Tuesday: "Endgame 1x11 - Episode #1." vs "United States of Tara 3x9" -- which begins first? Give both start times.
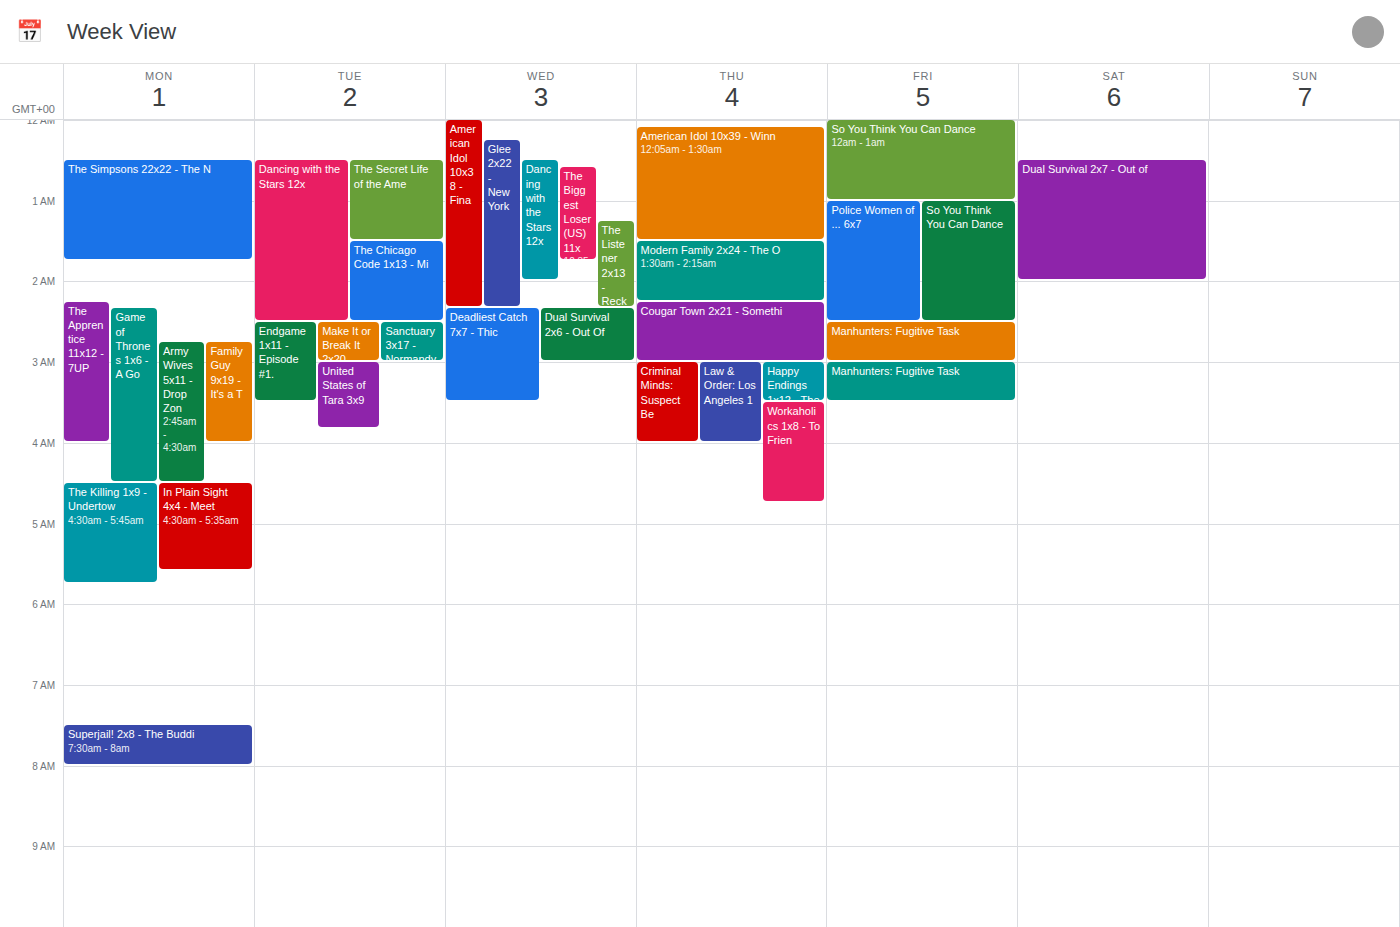
"Endgame 1x11 - Episode #1." 2:30 AM; "United States of Tara 3x9" 3:00 AM.